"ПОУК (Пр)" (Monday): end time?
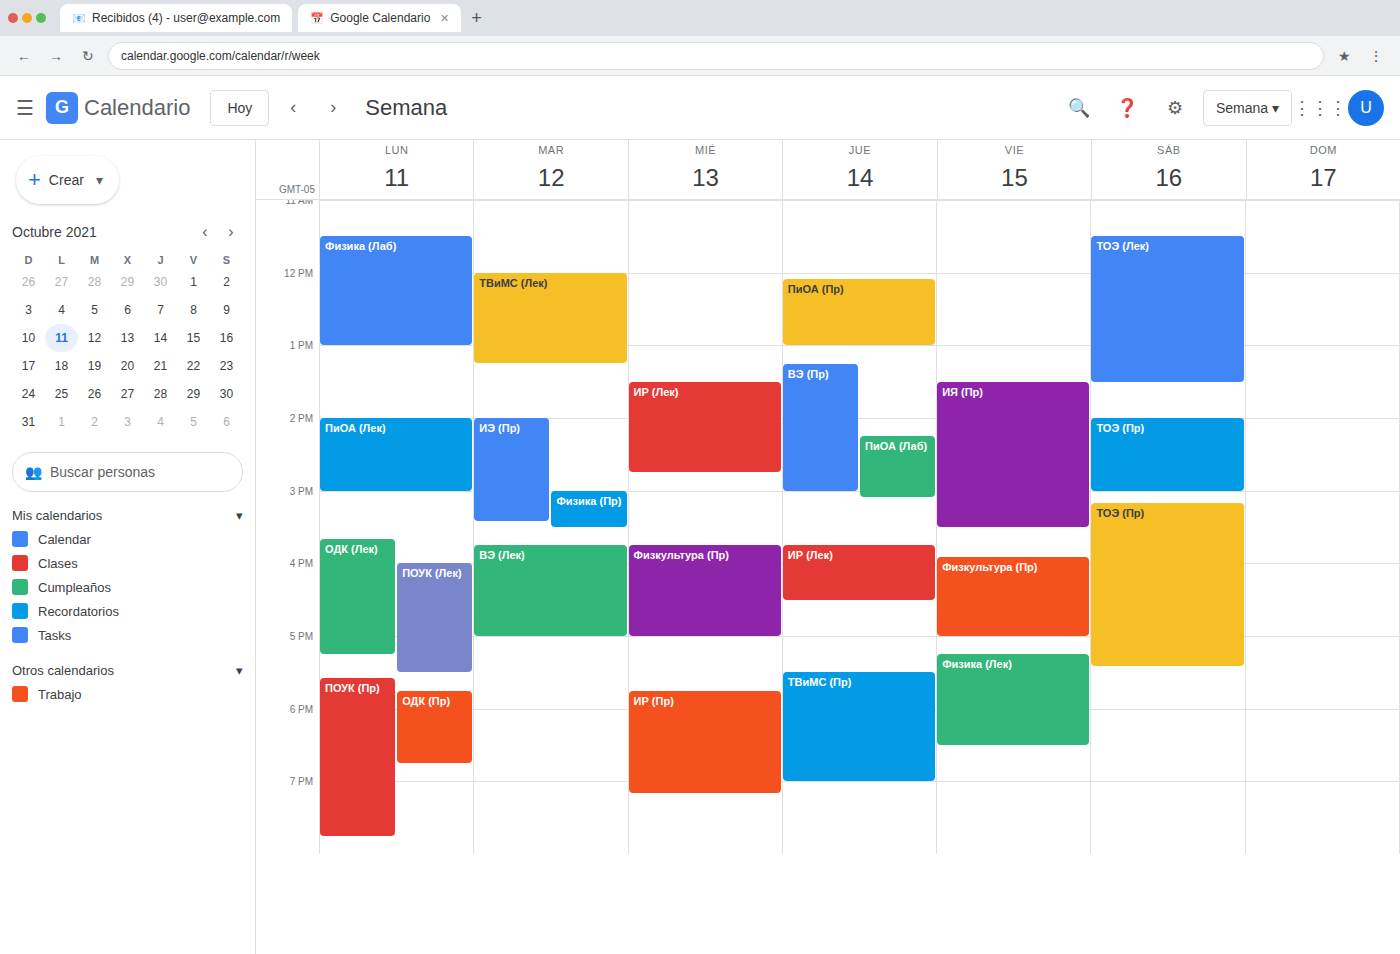
7:45 PM